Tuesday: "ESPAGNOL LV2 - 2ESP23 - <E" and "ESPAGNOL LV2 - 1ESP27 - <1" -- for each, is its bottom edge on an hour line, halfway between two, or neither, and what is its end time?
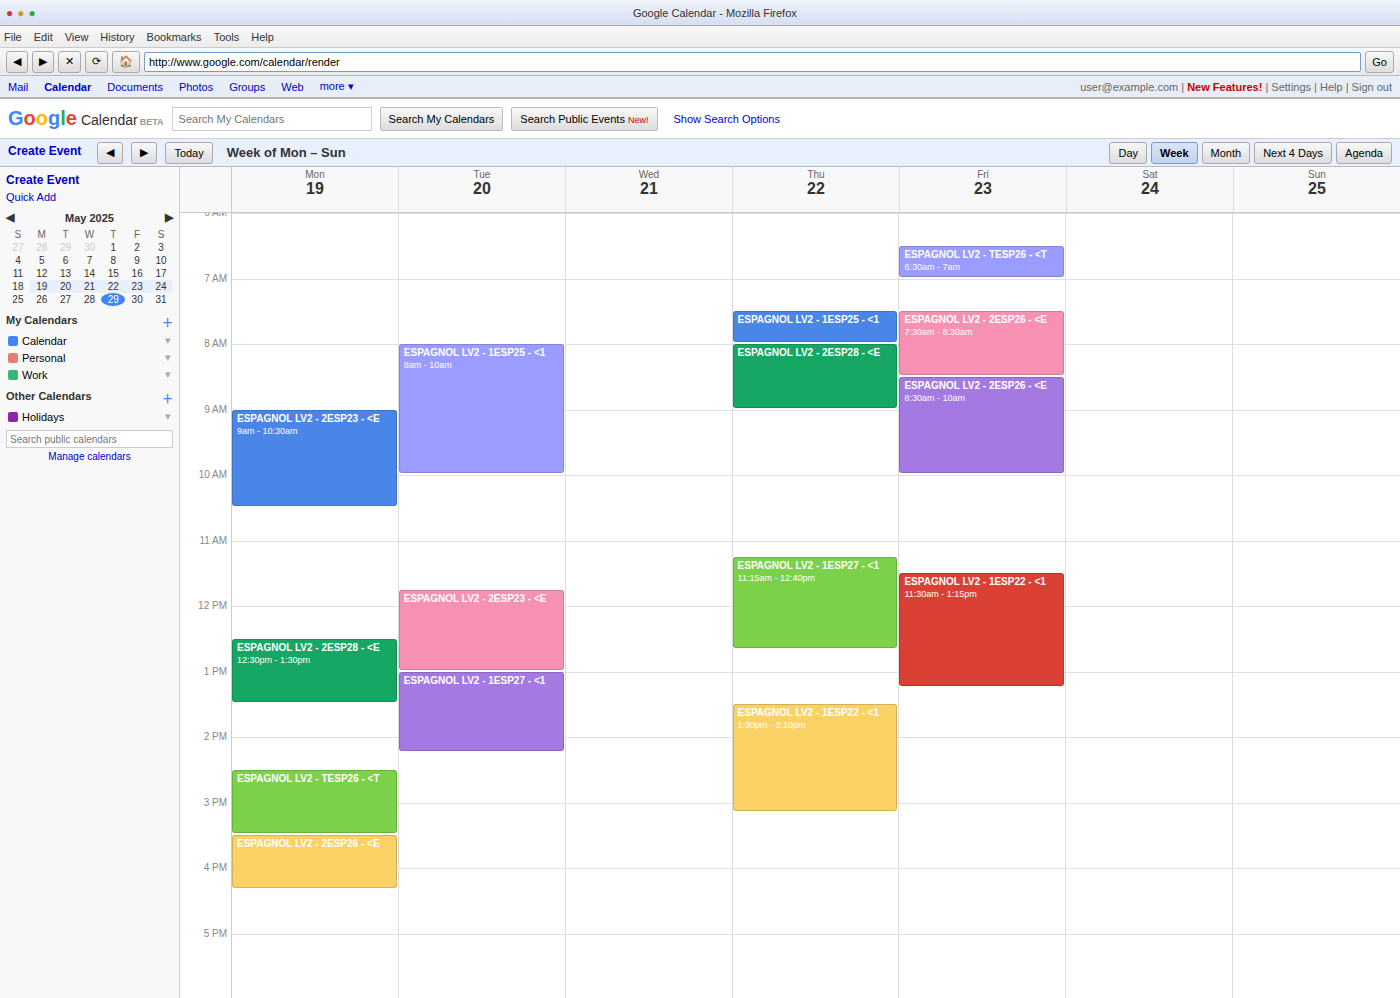
"ESPAGNOL LV2 - 2ESP23 - <E": 13:00, exactly on the 13:00 line. "ESPAGNOL LV2 - 1ESP27 - <1": 14:15, neither: a quarter of the way from the 14:00 line to the 15:00 line.